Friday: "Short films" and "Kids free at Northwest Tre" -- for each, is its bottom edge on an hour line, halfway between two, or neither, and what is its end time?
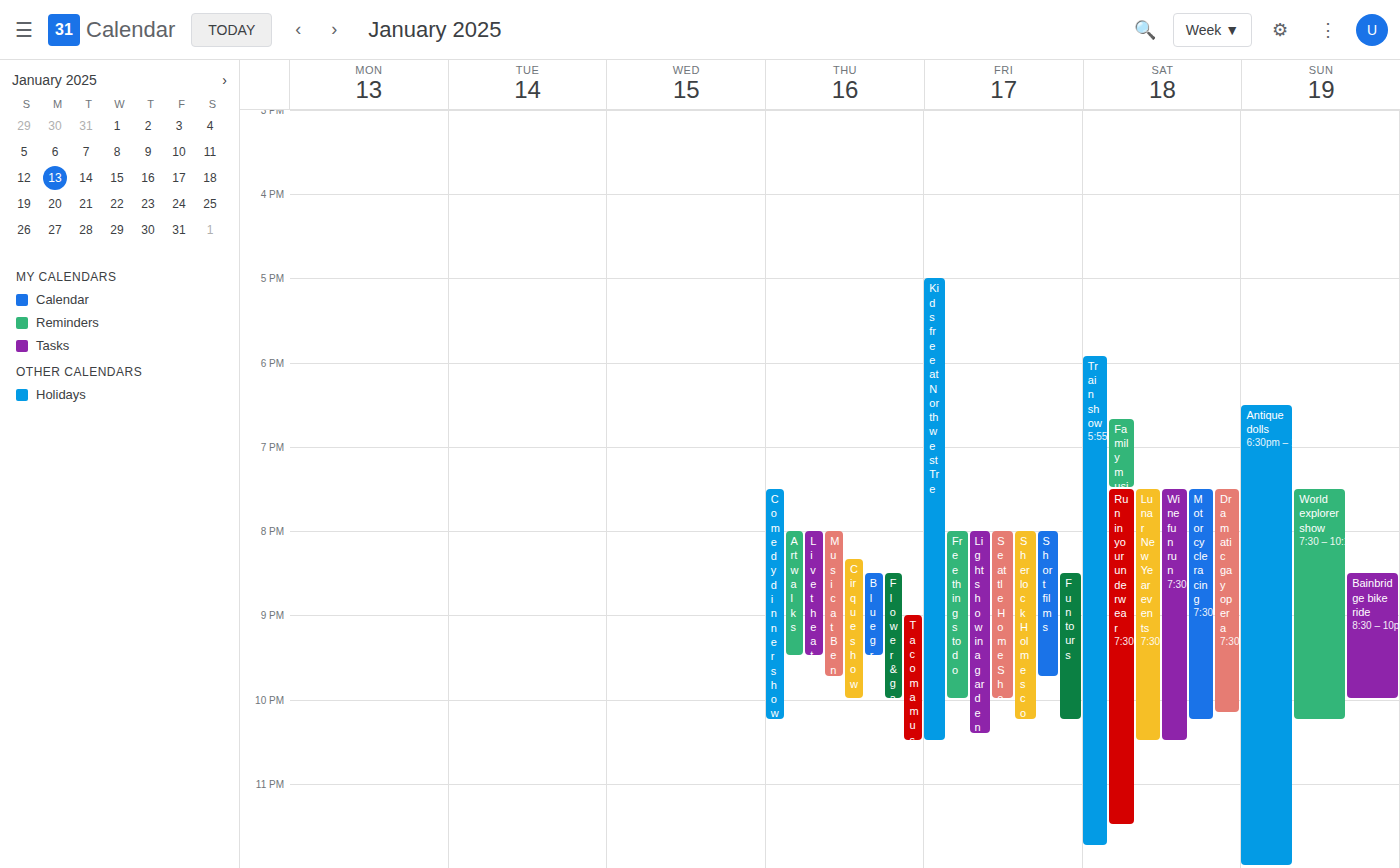
"Short films": 9:45 PM, neither: three quarters of the way from the 9 PM line to the 10 PM line. "Kids free at Northwest Tre": 10:30 PM, halfway between the 10 PM and 11 PM lines.